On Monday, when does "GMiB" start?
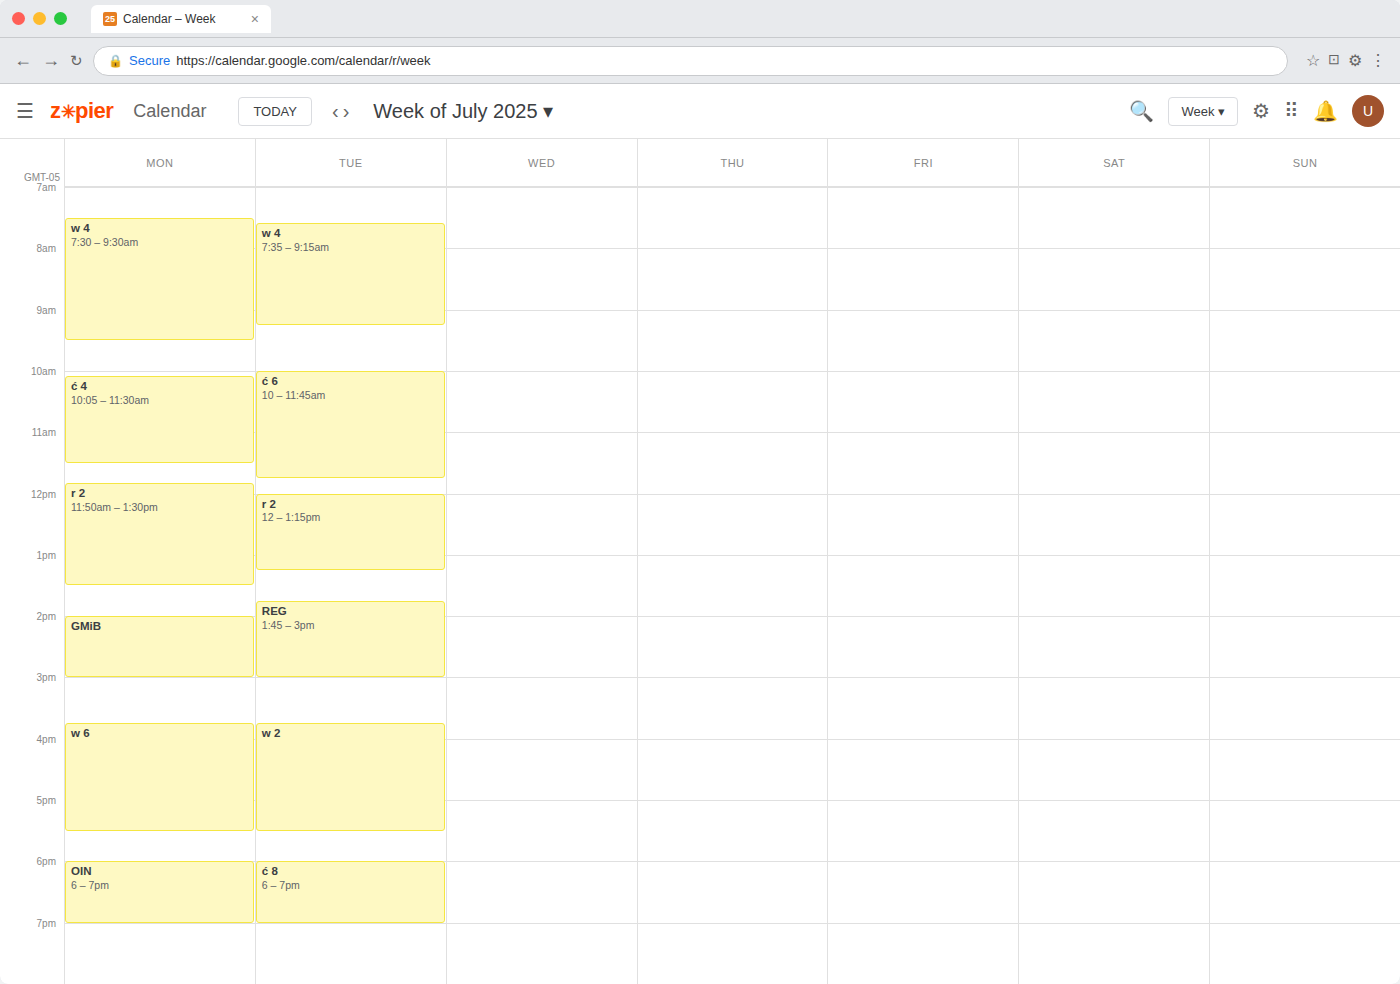
14:00